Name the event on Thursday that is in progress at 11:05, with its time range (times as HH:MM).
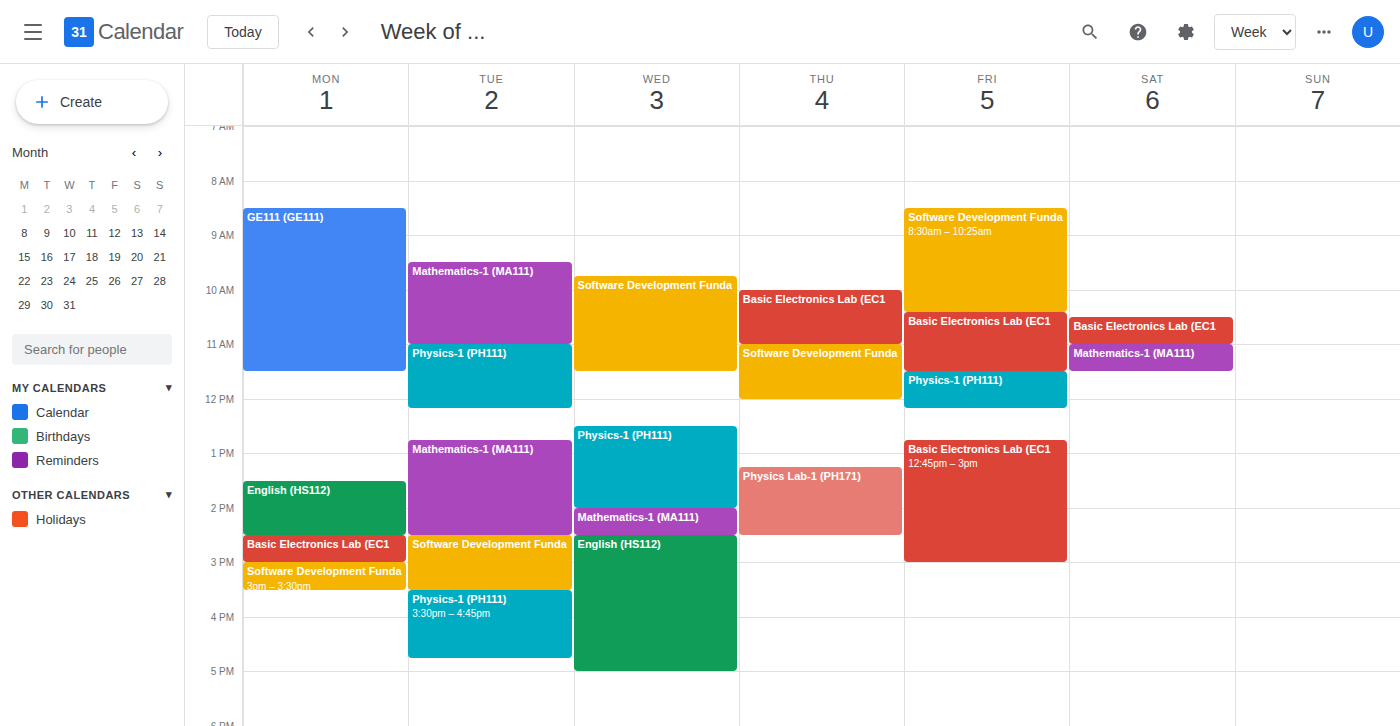
"Software Development Funda", 11:00 to 12:00